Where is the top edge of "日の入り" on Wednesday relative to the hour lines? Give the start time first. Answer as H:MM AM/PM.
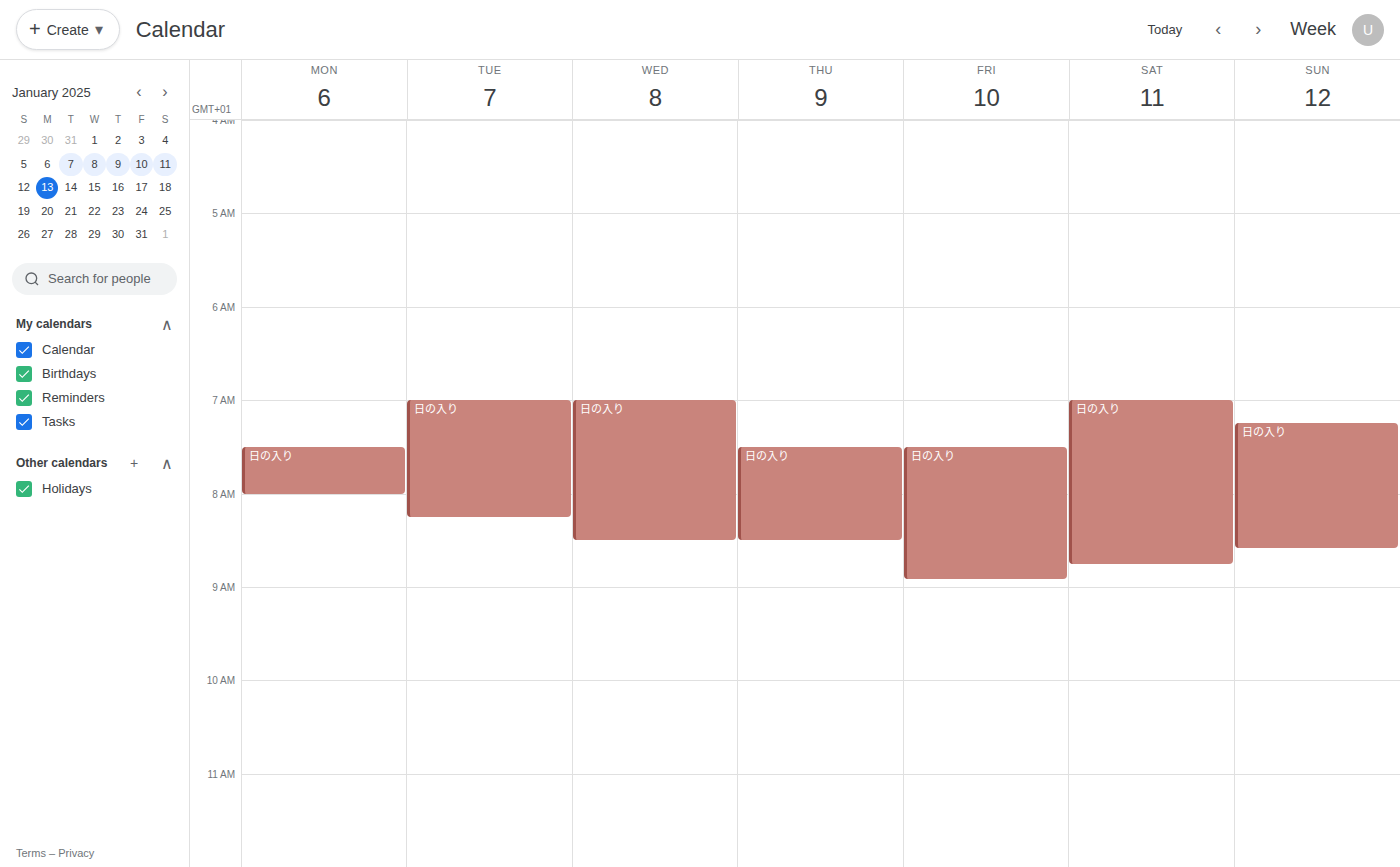
7:00 AM -- exactly on the 7 AM line.